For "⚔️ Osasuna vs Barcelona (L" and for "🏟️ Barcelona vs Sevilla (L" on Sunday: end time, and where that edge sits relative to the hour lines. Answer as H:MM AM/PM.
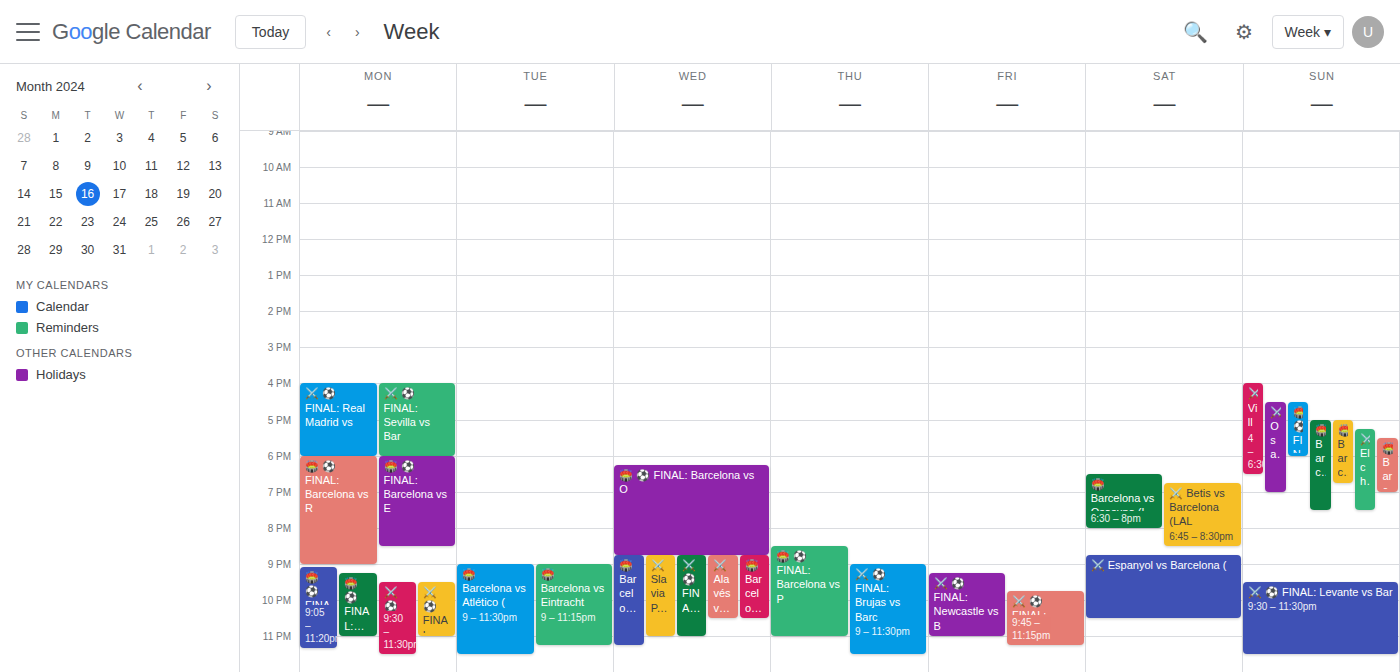
"⚔️ Osasuna vs Barcelona (L": 7:00 PM, exactly on the 7 PM line. "🏟️ Barcelona vs Sevilla (L": 7:30 PM, halfway between the 7 PM and 8 PM lines.